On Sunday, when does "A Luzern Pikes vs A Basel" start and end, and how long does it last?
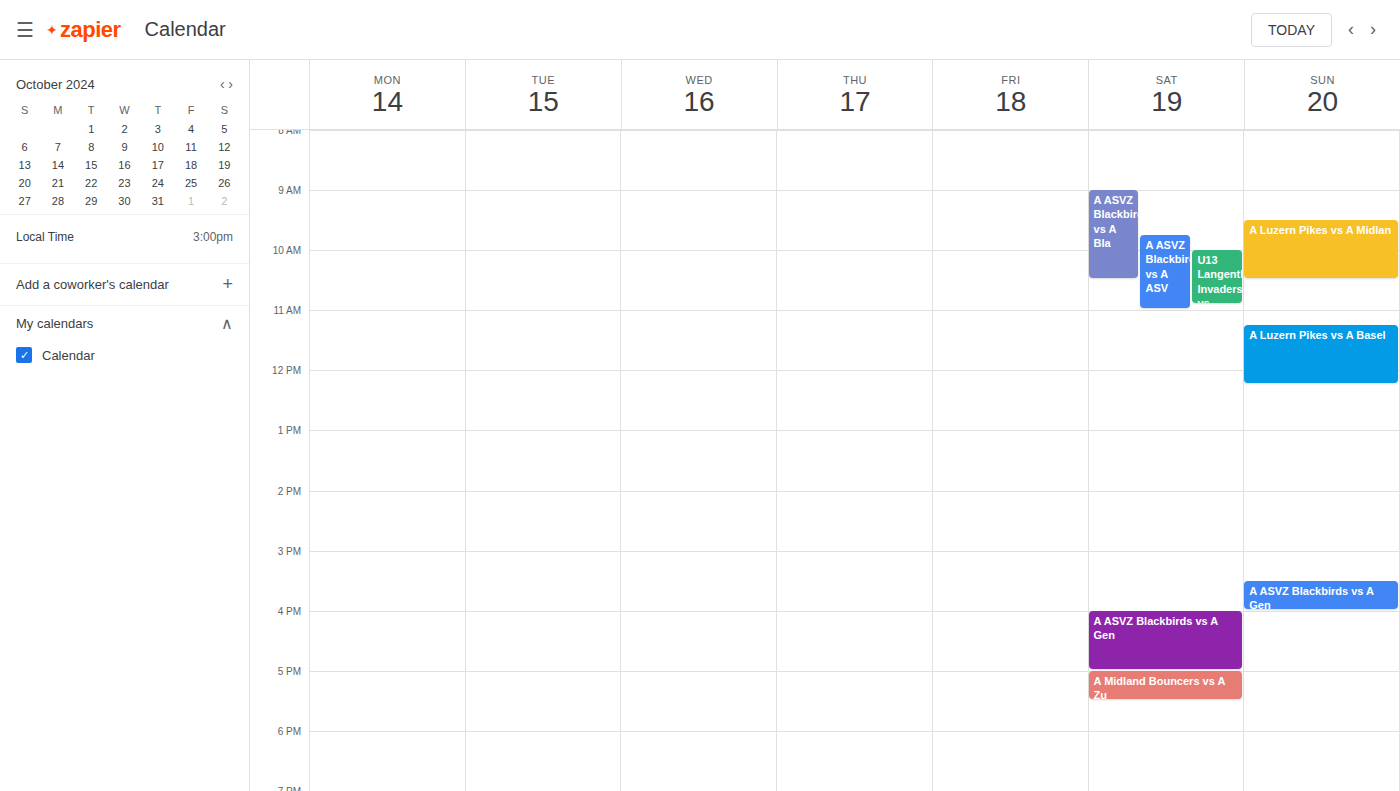
11:15 AM to 12:15 PM, 1 hour